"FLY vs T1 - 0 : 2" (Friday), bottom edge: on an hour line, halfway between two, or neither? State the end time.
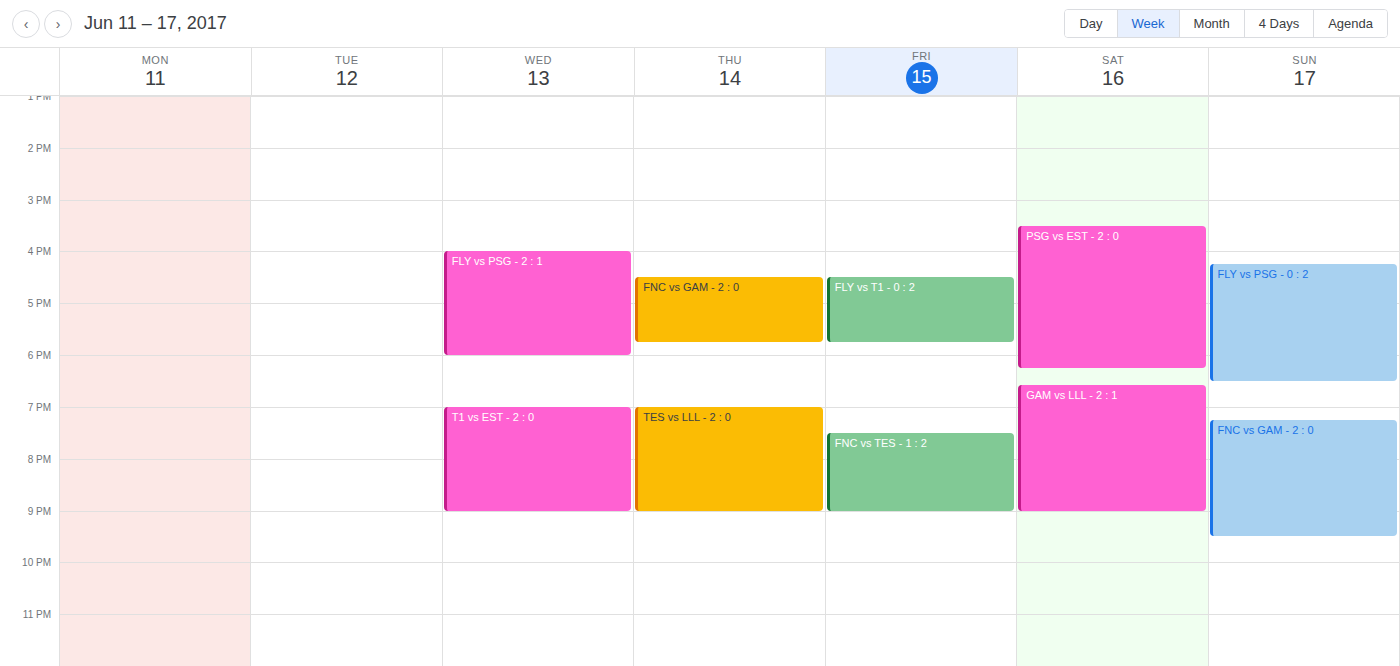
5:45 PM -- neither: three quarters of the way from the 5 PM line to the 6 PM line.